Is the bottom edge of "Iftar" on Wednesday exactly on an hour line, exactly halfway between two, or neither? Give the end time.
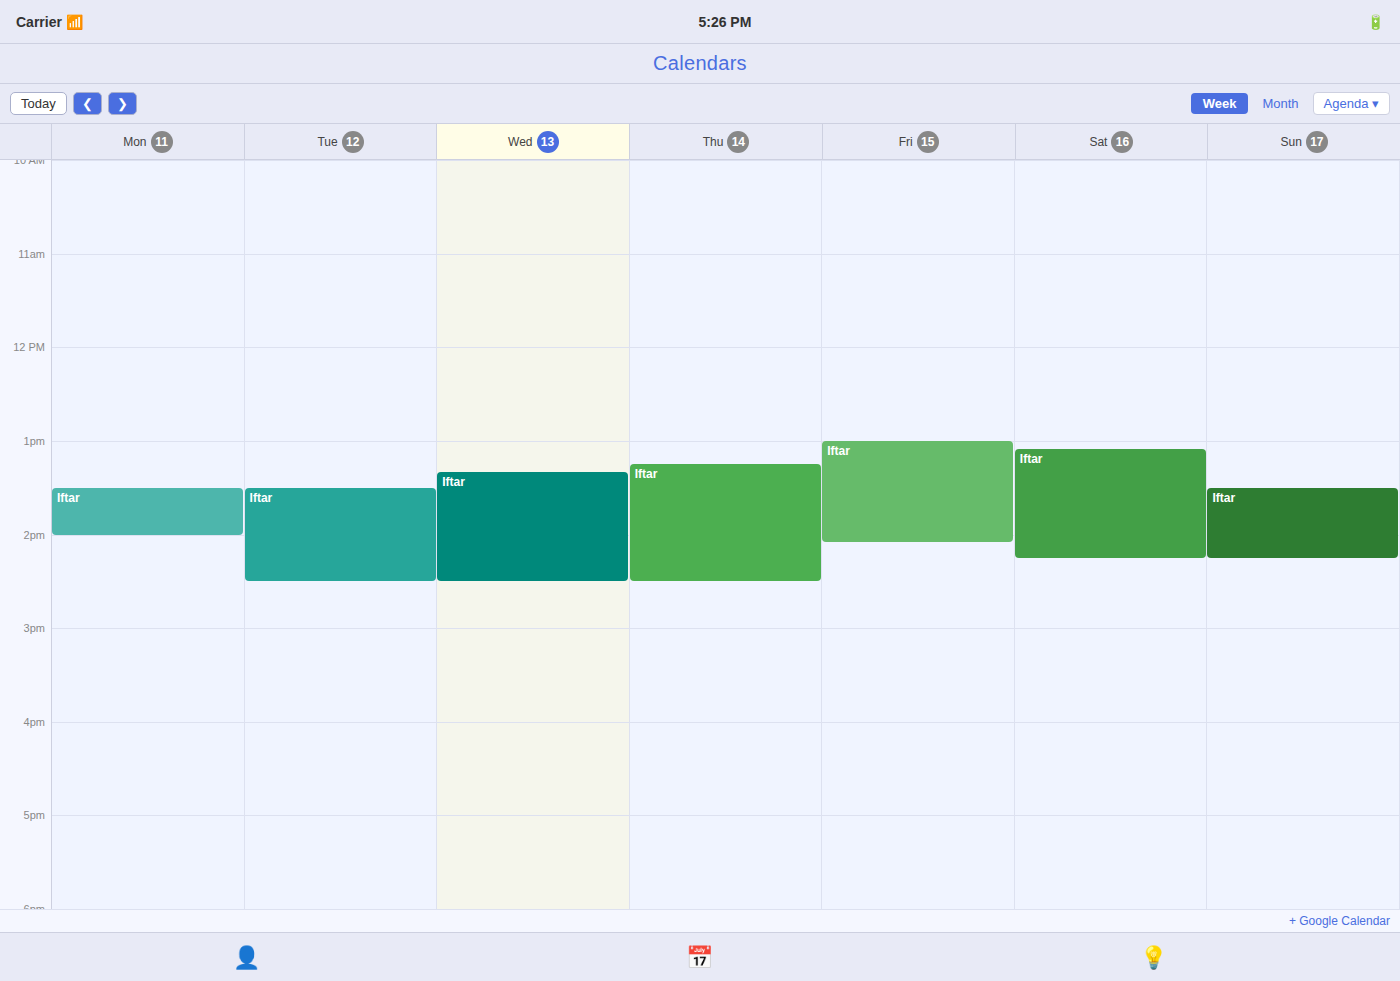
2:30 PM -- halfway between the 2 PM and 3 PM lines.